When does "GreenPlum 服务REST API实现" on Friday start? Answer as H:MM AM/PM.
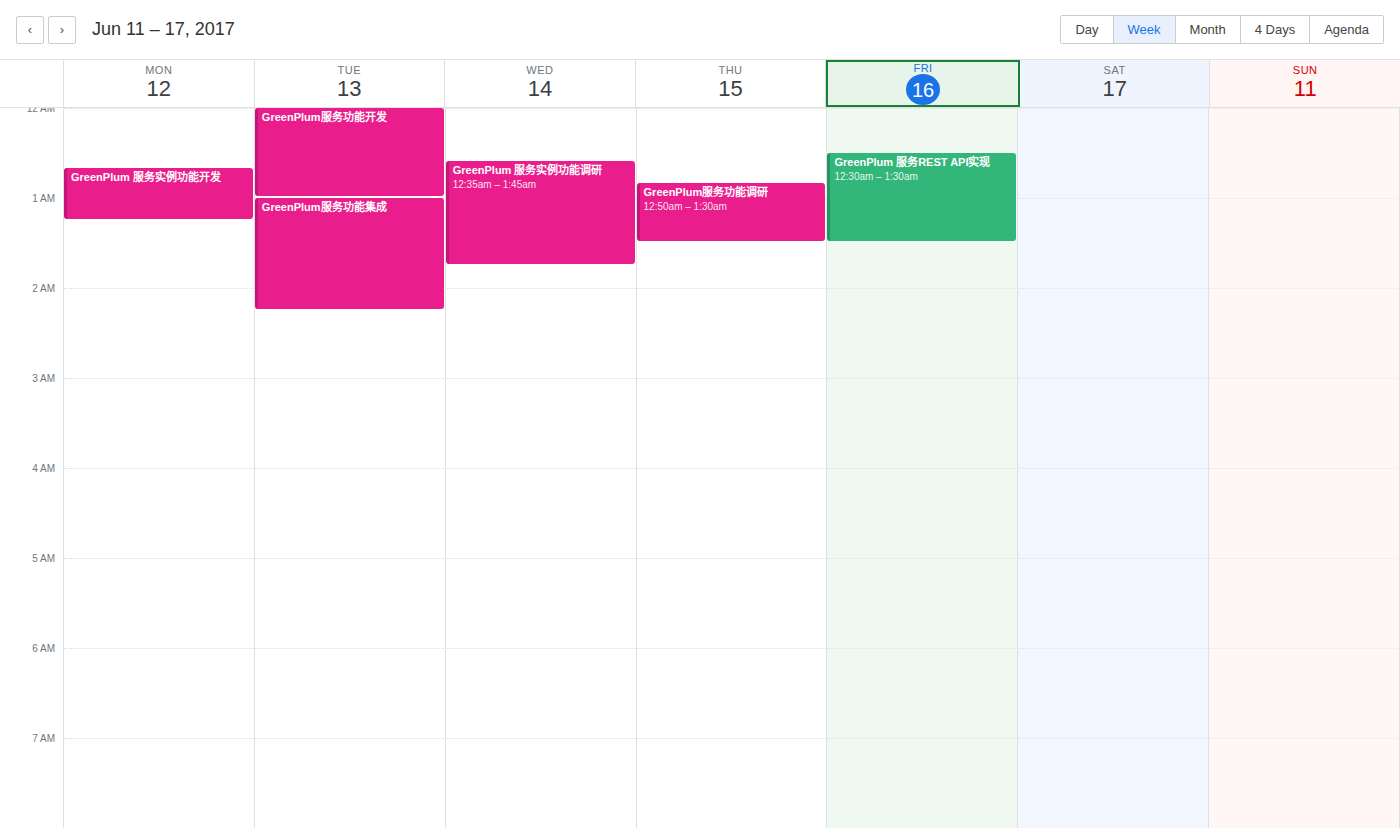
12:30 AM